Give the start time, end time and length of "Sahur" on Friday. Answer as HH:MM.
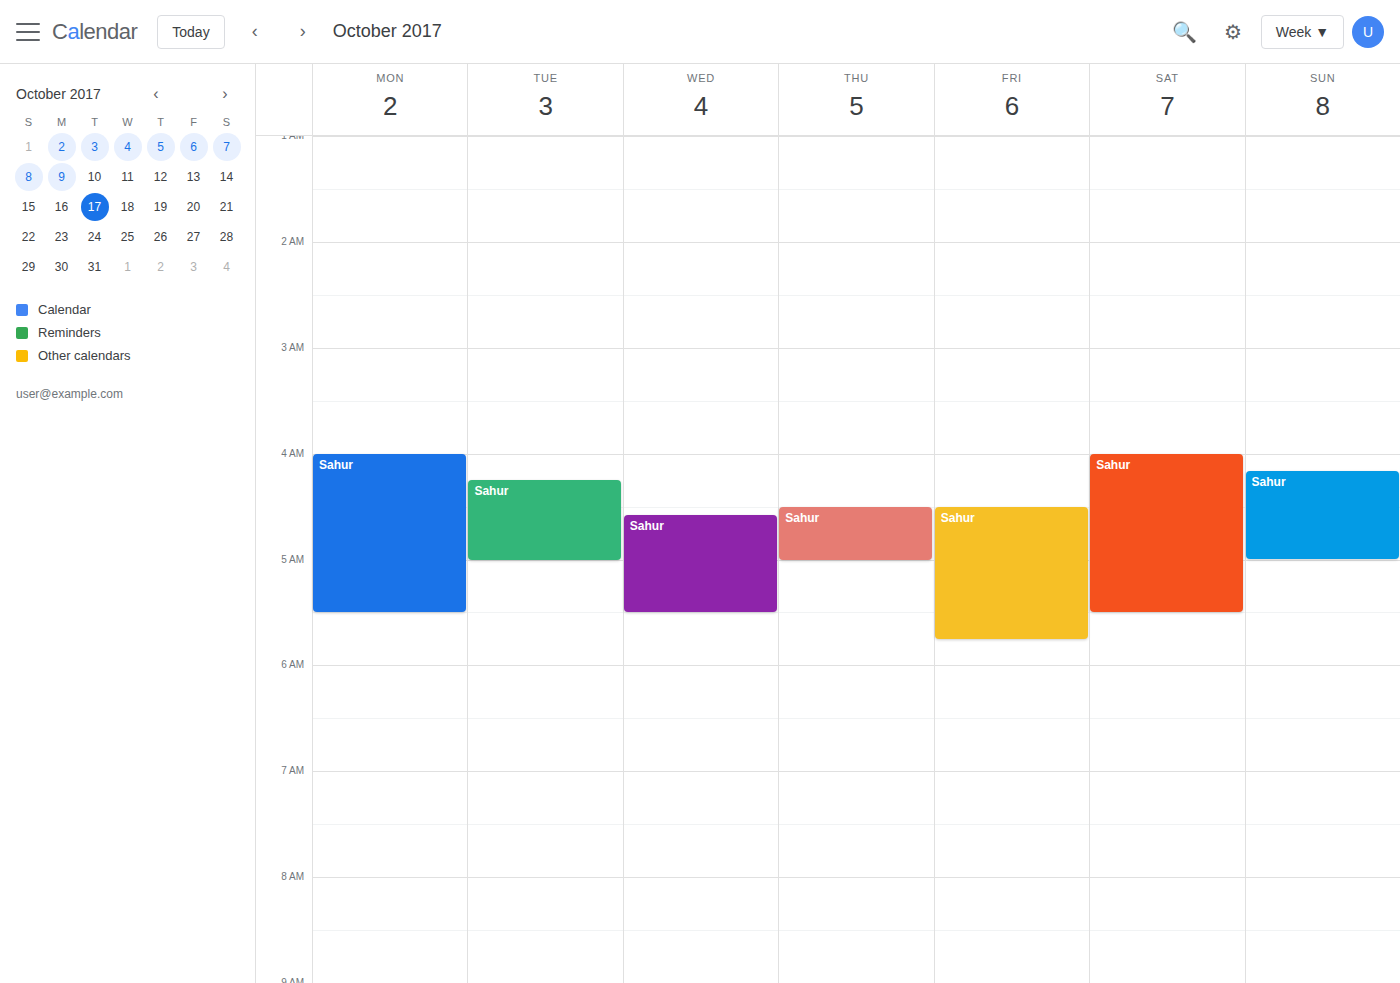
04:30 to 05:45, 1 hour 15 minutes